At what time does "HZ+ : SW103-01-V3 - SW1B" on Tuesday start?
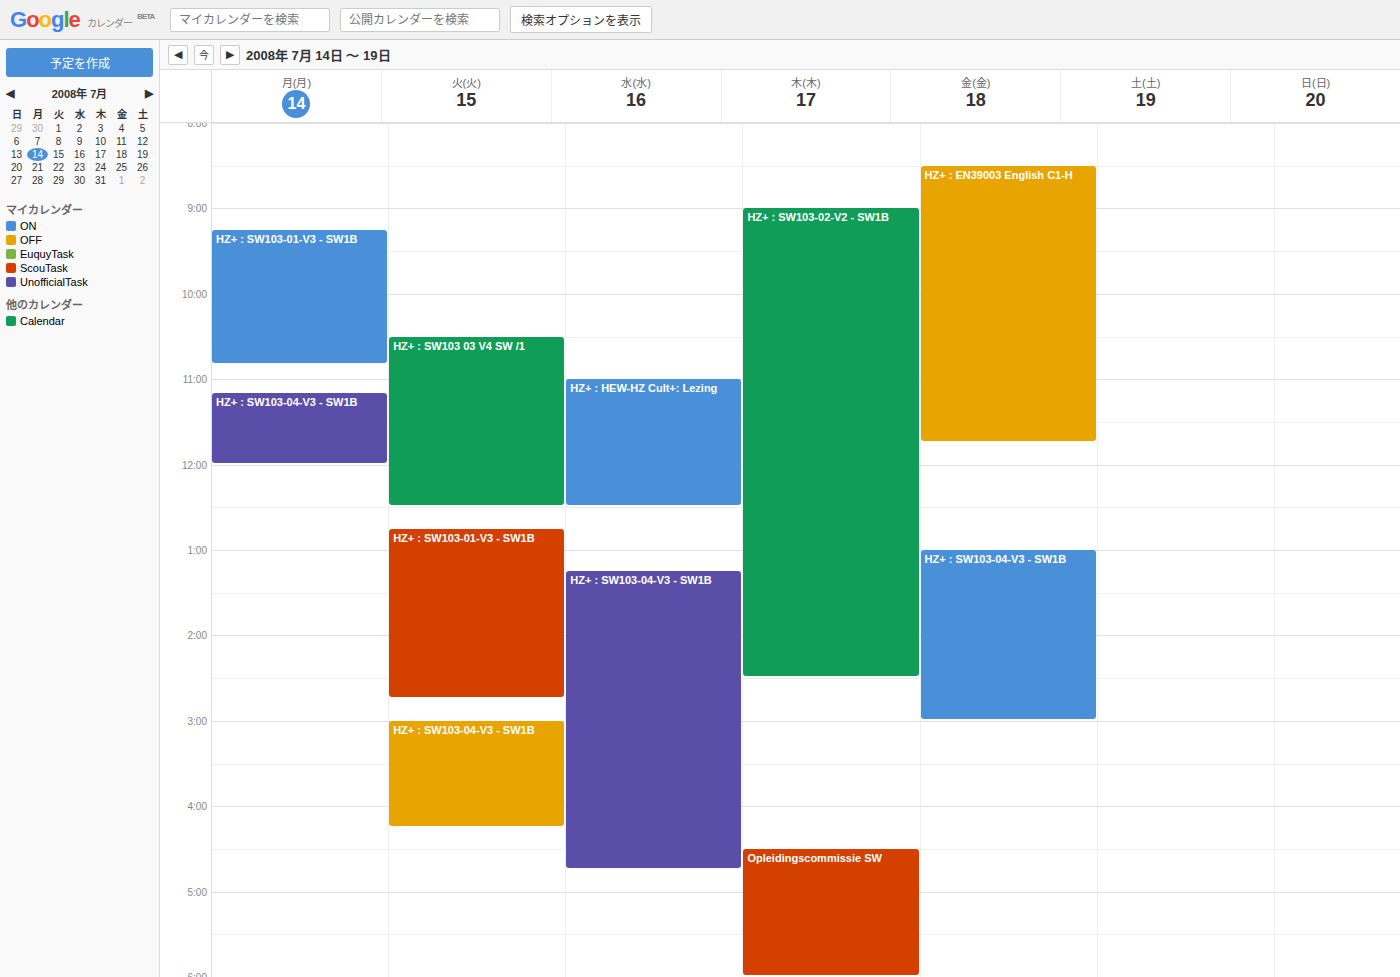
12:45 PM